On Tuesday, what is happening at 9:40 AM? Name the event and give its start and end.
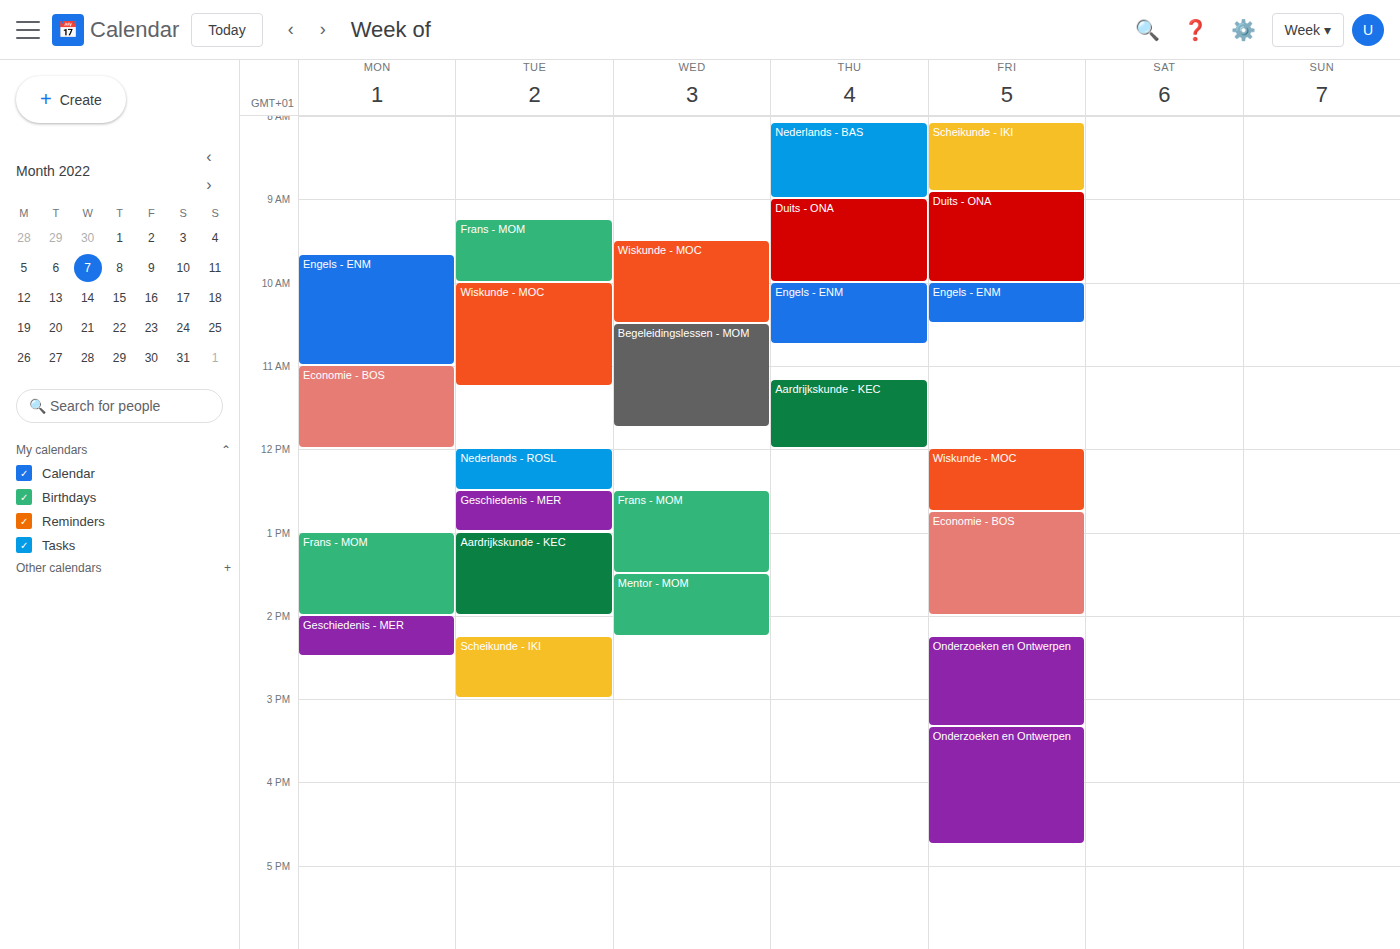
"Frans - MOM", 9:15 AM to 10:00 AM